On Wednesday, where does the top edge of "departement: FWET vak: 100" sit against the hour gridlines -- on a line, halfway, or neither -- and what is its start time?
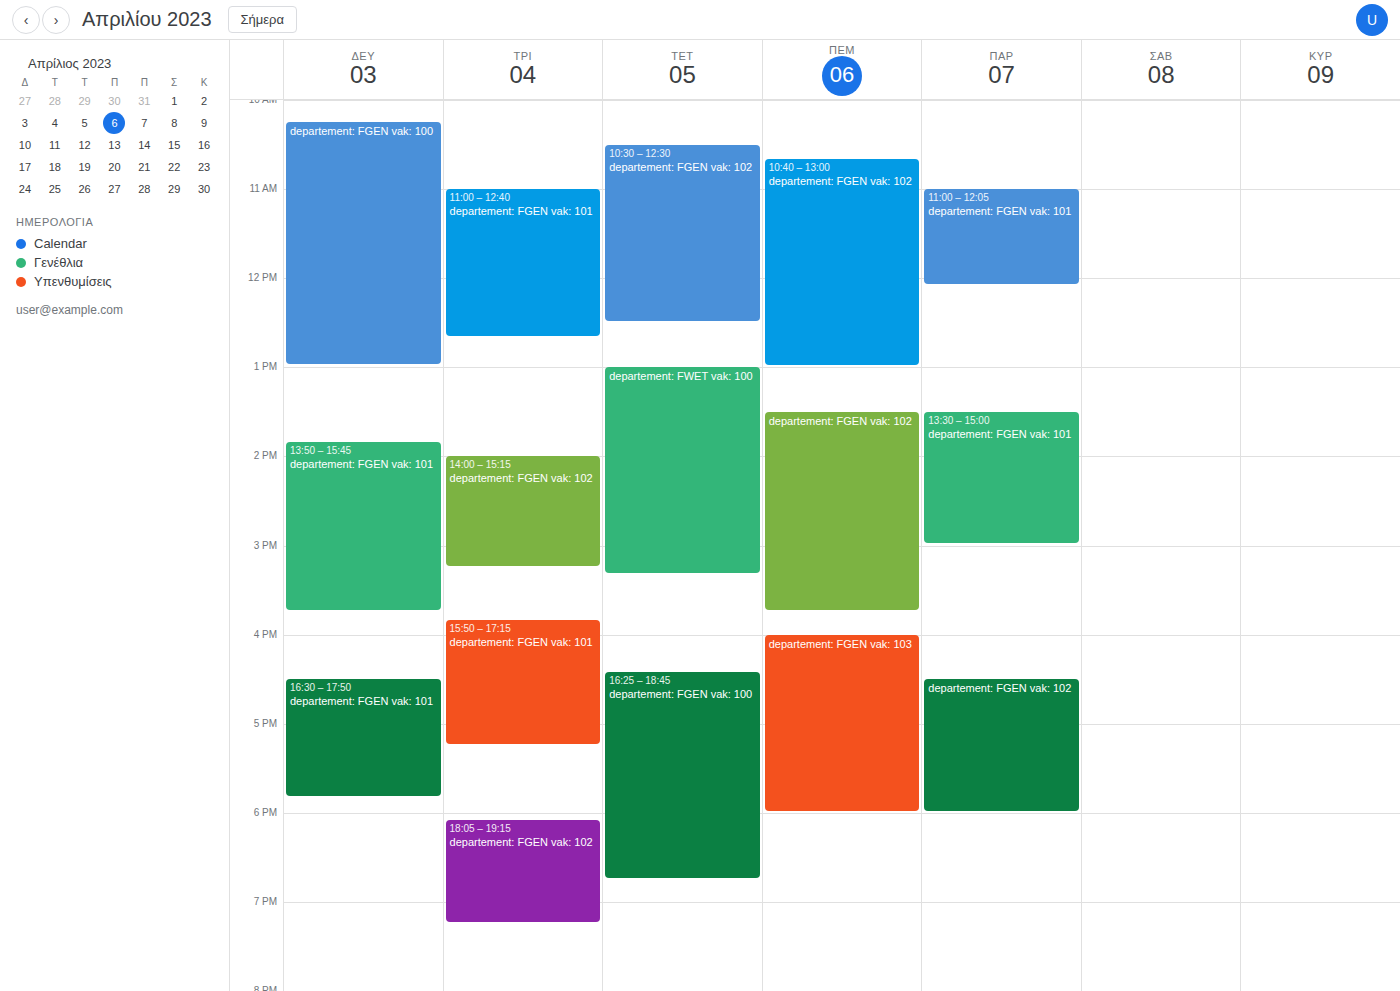
1:00 PM -- exactly on the 1 PM line.